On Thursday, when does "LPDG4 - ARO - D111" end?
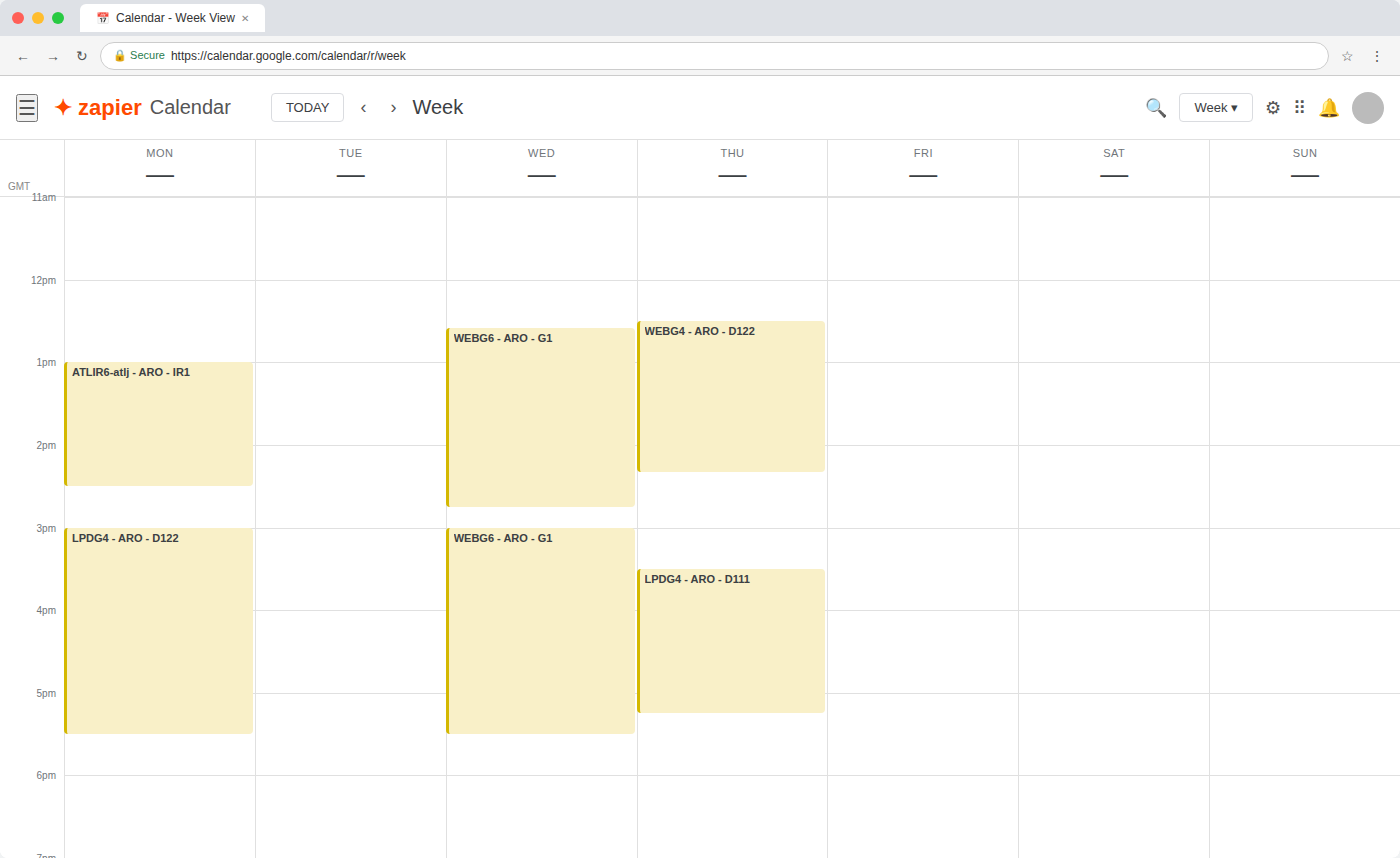
5:15 PM